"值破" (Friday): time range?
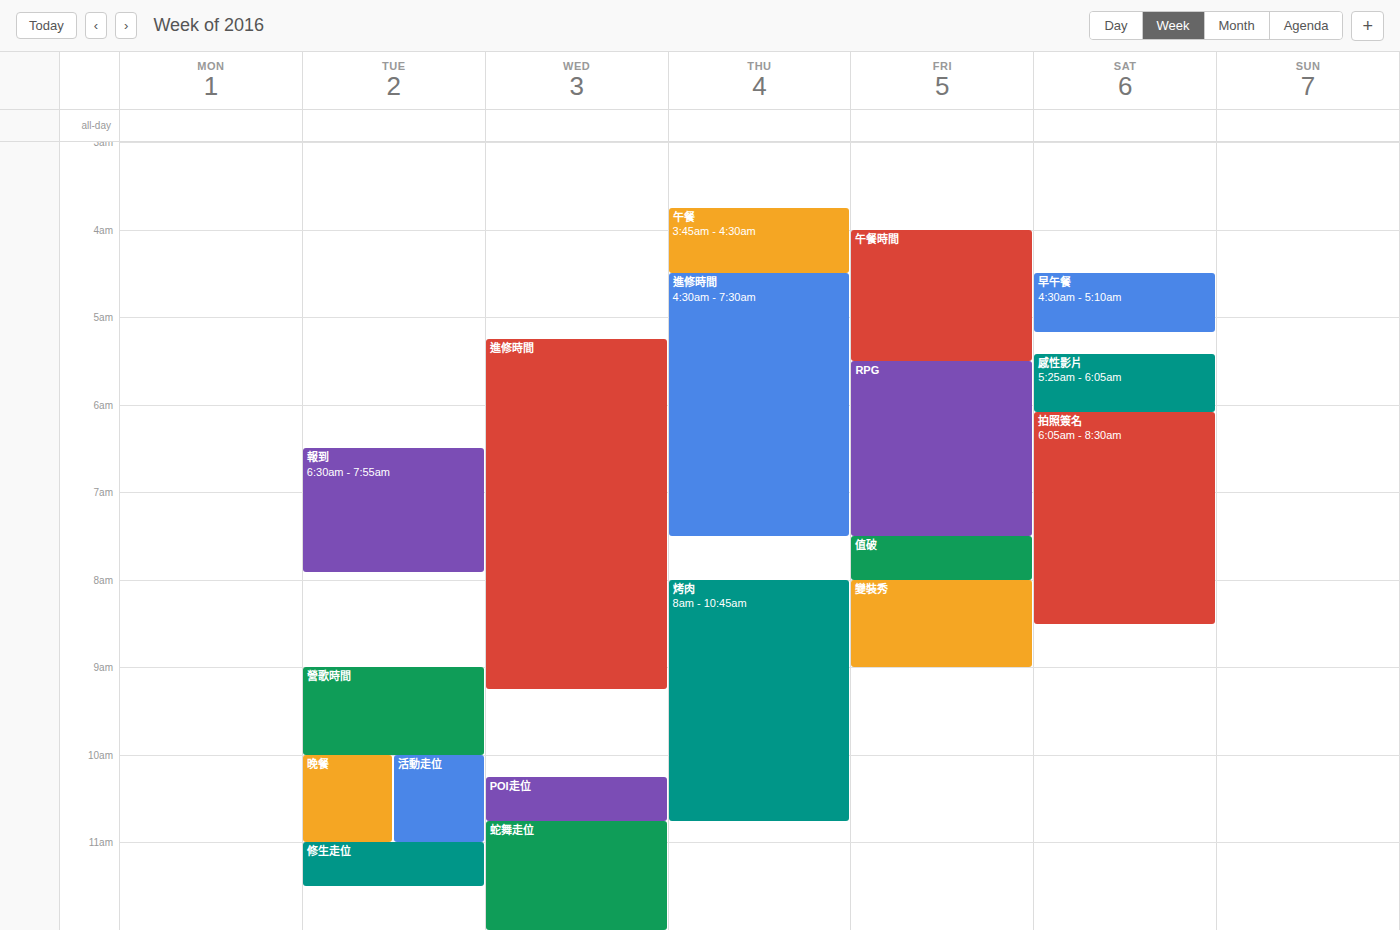
7:30 AM to 8:00 AM